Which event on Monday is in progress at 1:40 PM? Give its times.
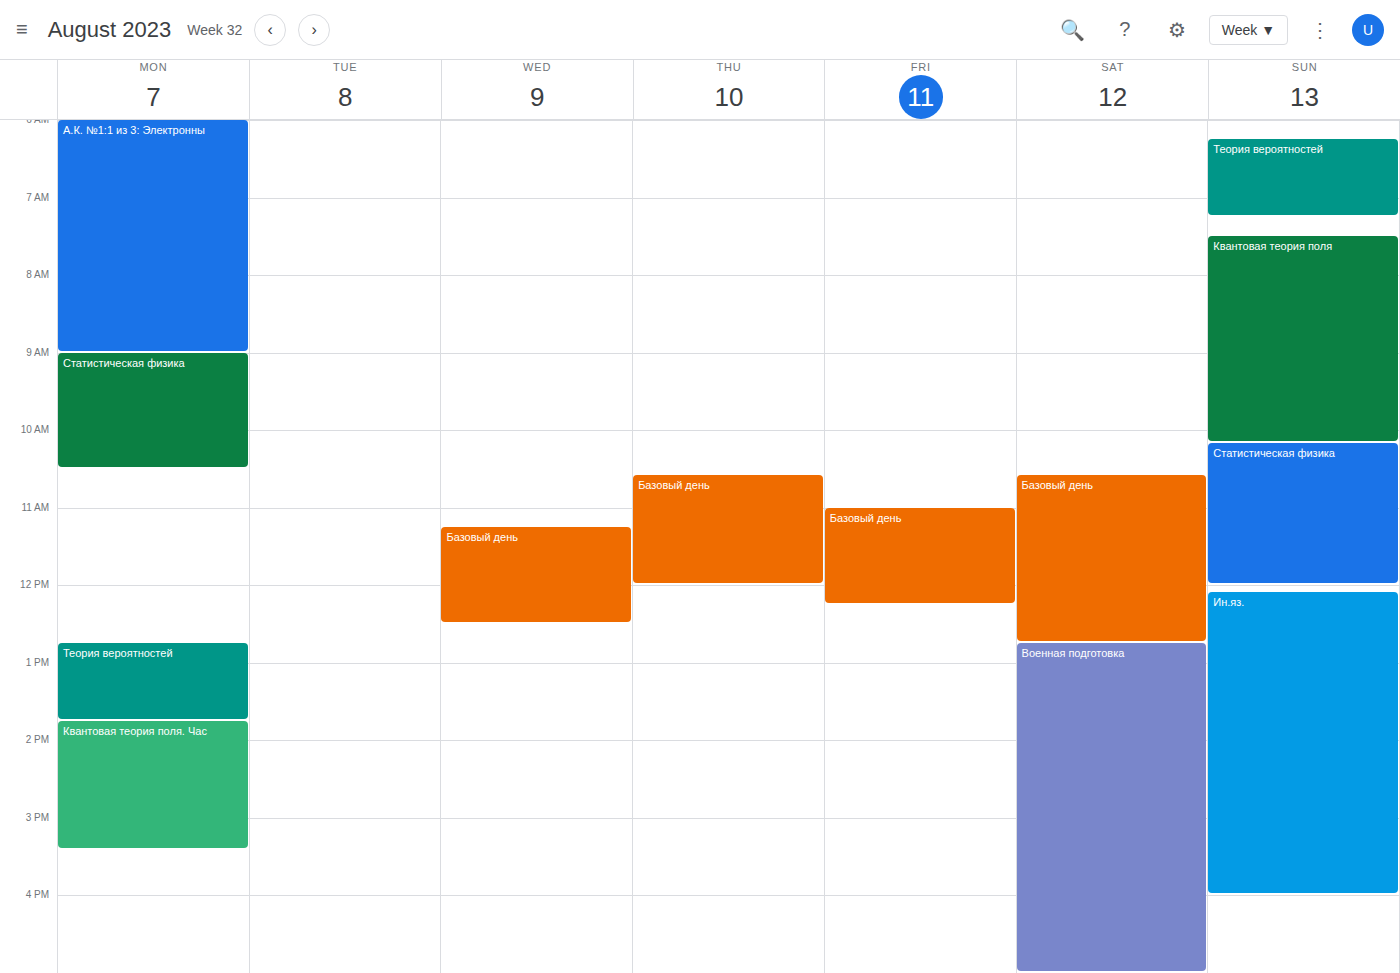
"Теория вероятностей", 12:45 PM to 1:45 PM